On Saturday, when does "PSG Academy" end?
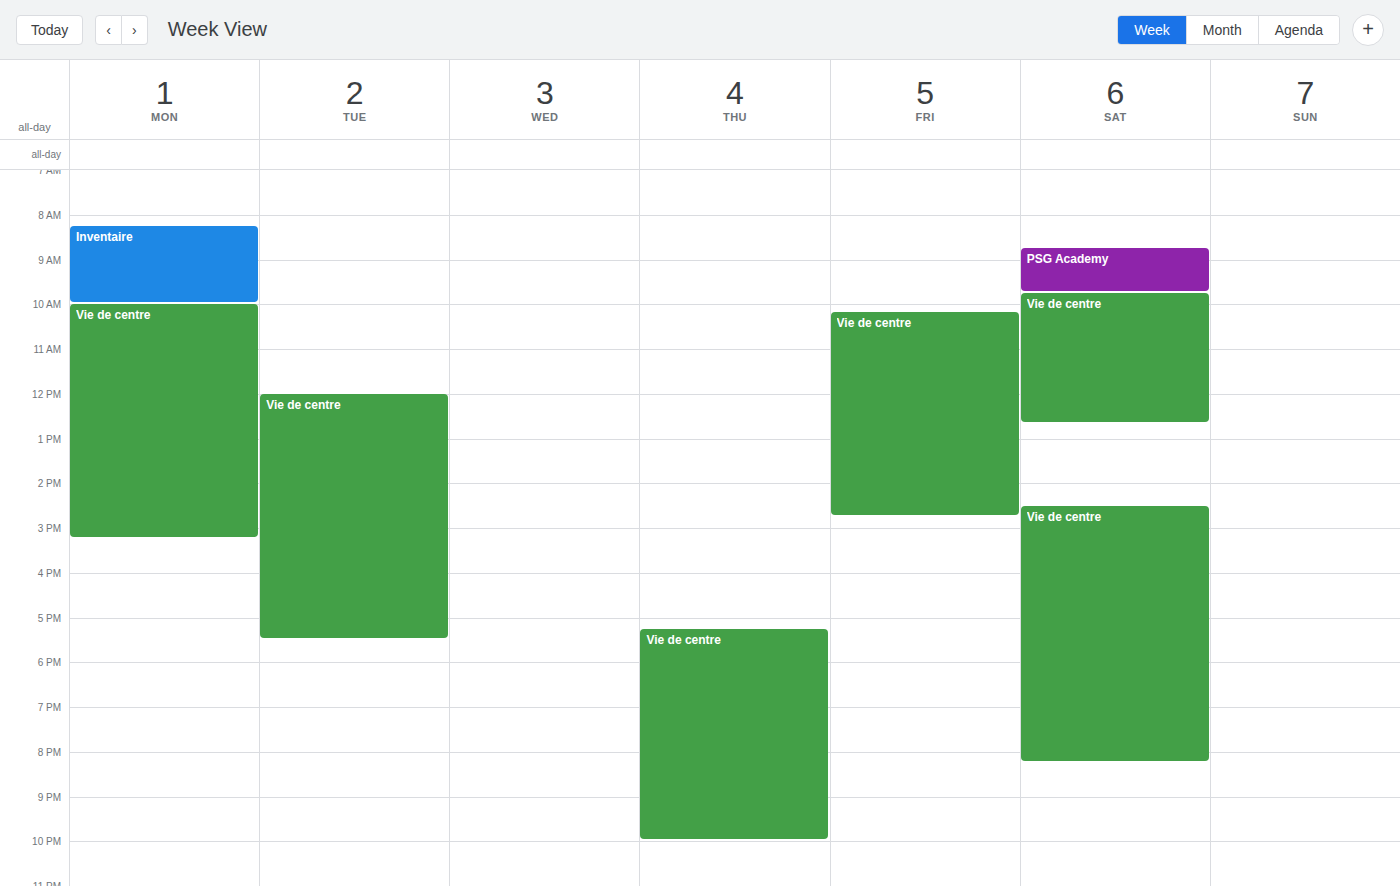
09:45